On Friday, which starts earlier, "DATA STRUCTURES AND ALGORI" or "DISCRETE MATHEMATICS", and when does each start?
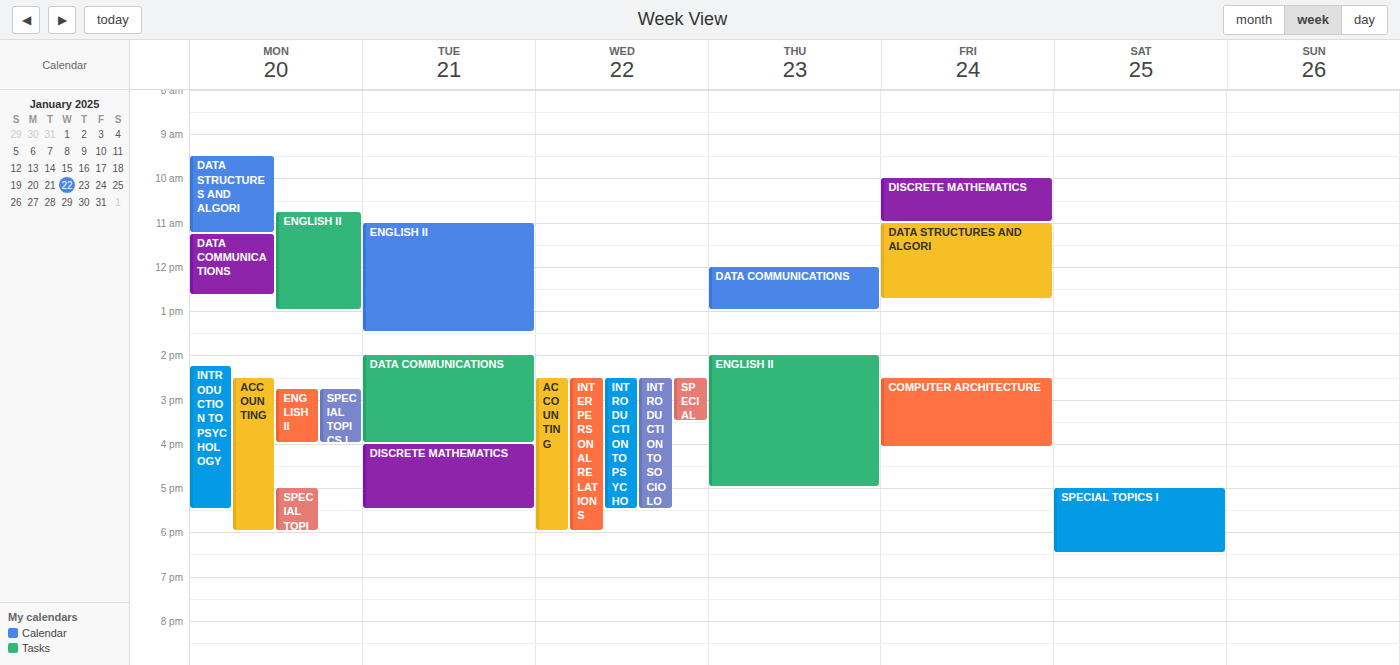
"DISCRETE MATHEMATICS" 10:00 AM; "DATA STRUCTURES AND ALGORI" 11:00 AM.